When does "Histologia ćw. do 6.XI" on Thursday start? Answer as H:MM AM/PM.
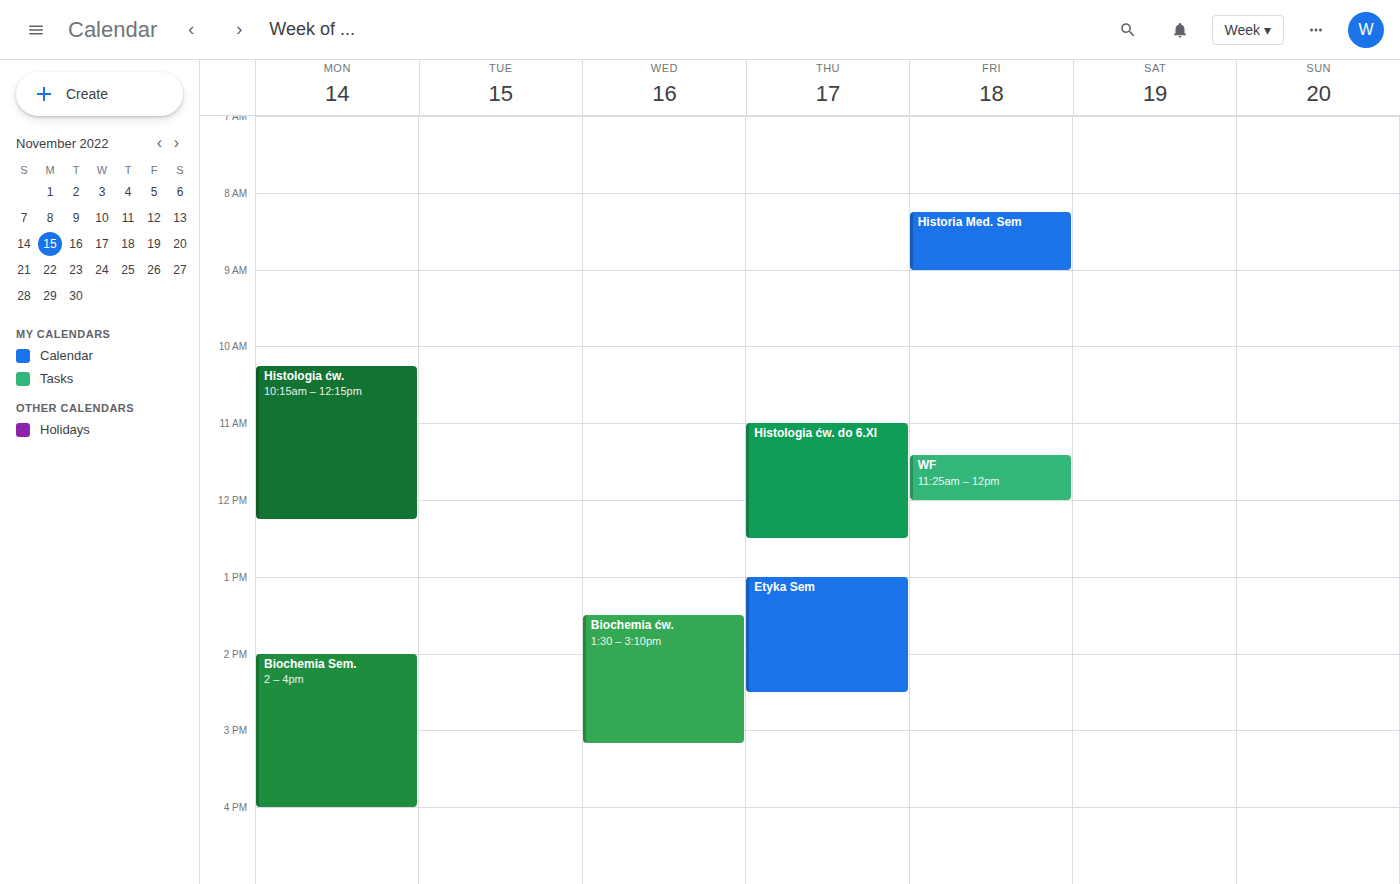
11:00 AM